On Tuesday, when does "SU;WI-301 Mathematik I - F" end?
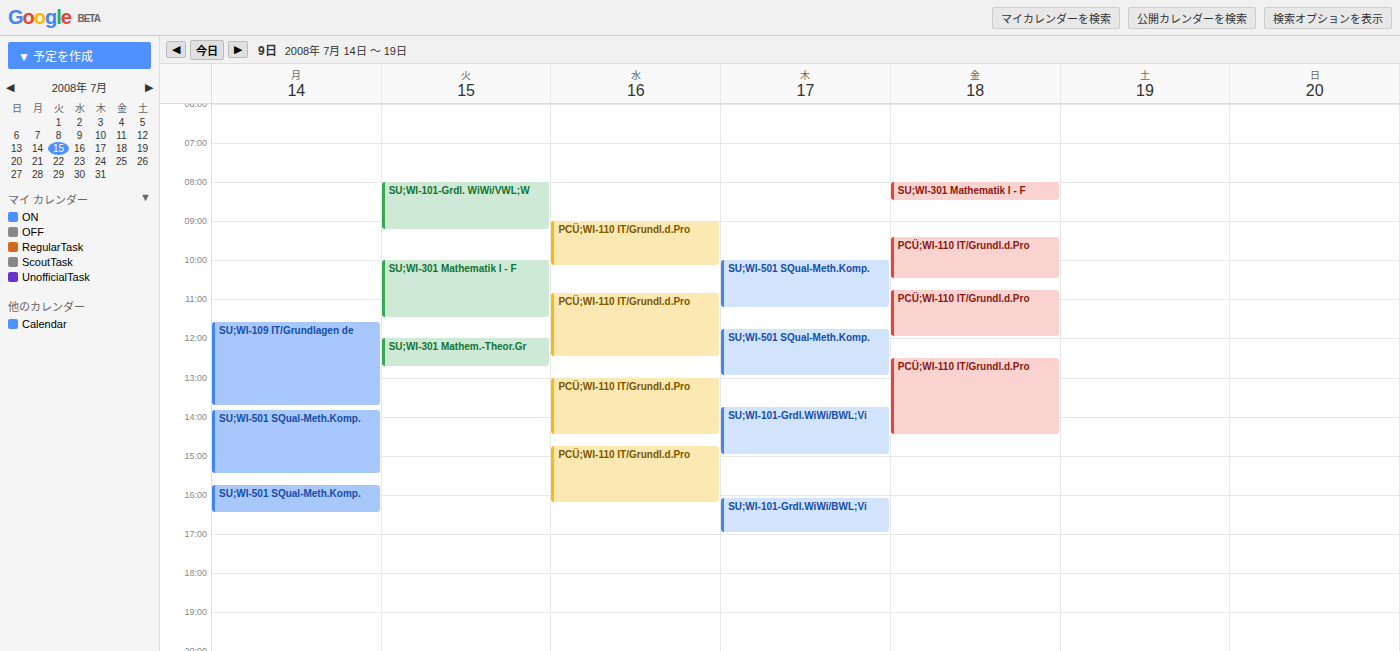
11:30 AM